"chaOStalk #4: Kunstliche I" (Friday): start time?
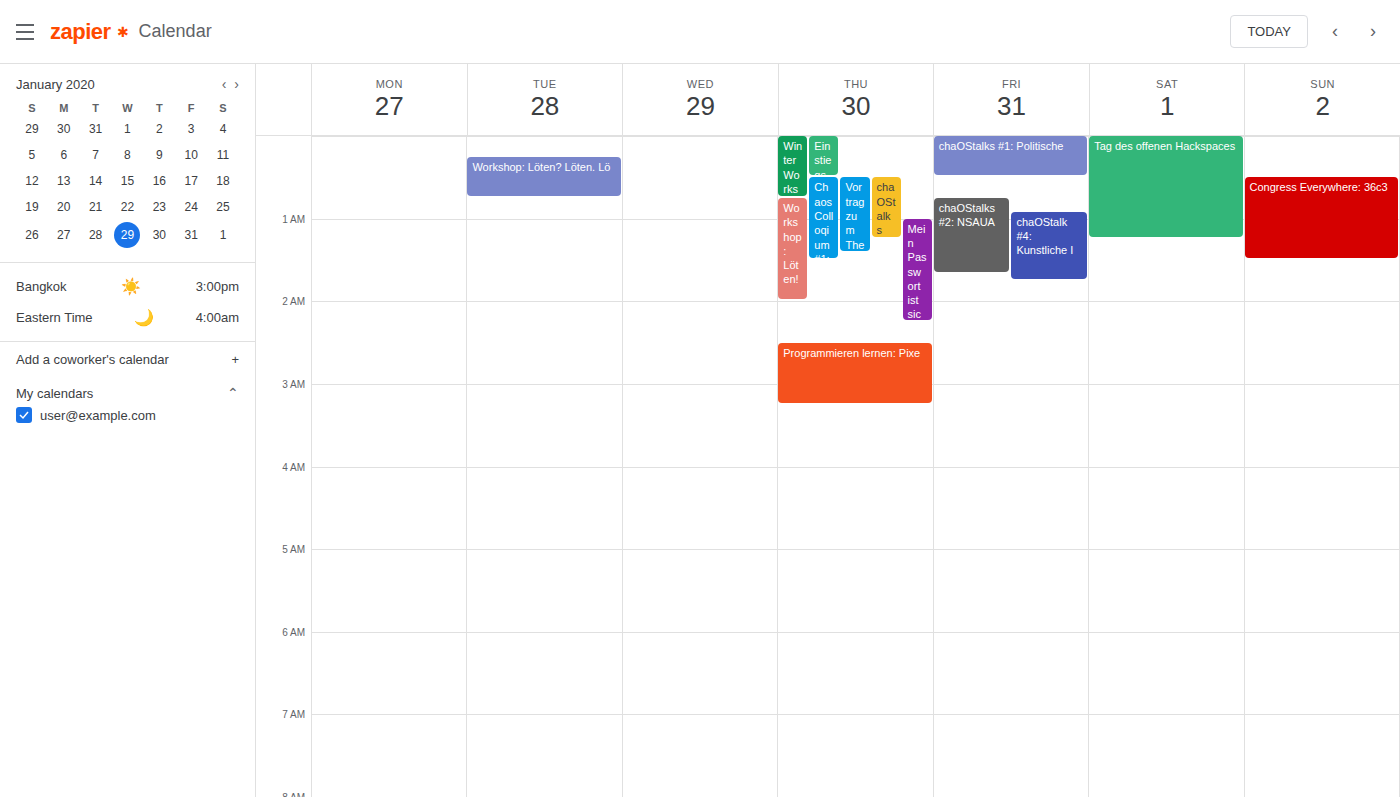
12:55 AM